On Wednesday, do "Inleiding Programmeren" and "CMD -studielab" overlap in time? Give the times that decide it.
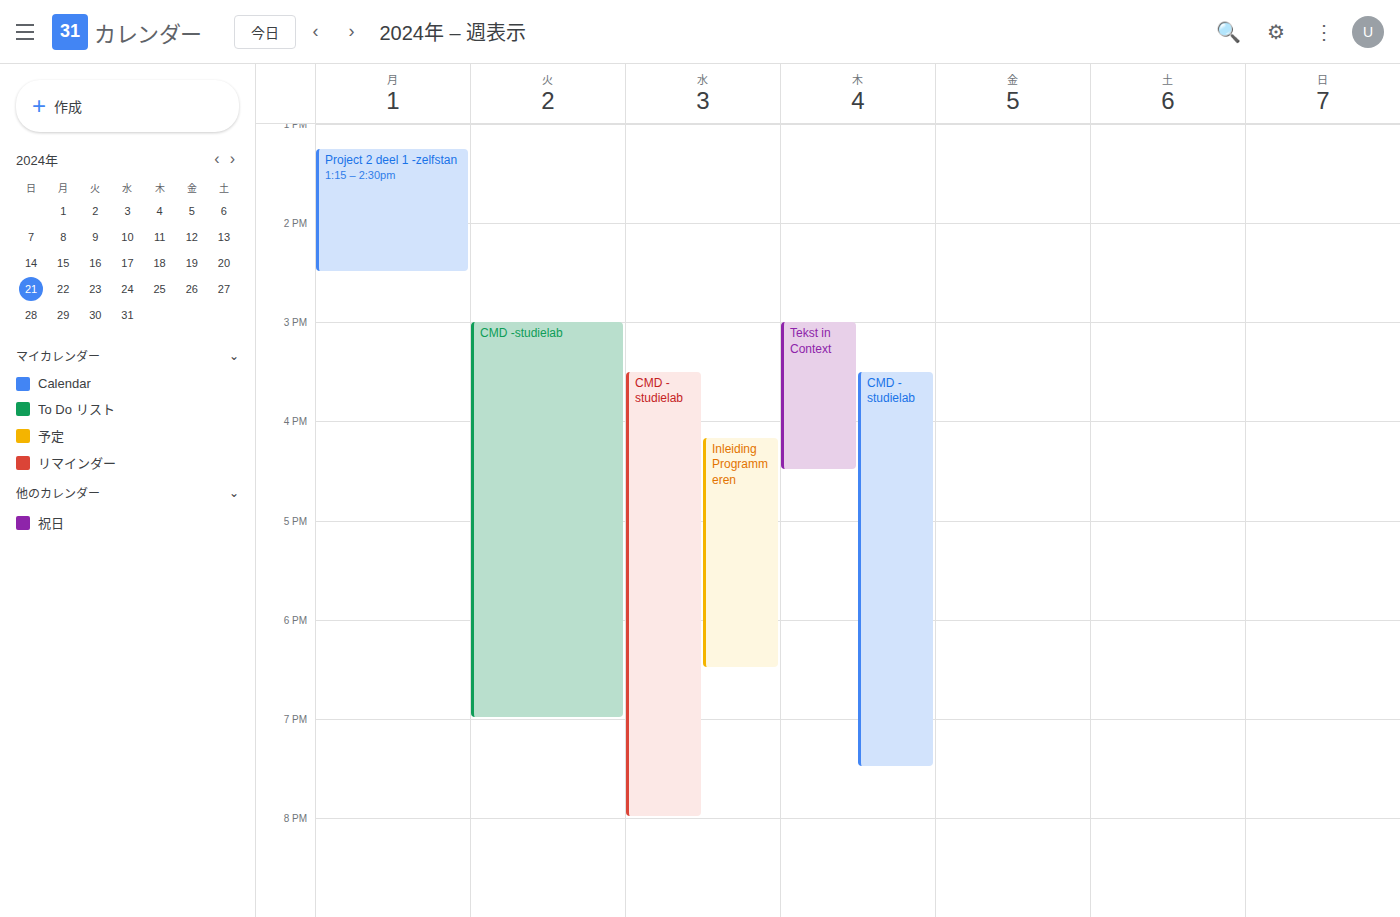
"Inleiding Programmeren" runs 4:10 PM to 6:30 PM, inside "CMD -studielab" -- they overlap.